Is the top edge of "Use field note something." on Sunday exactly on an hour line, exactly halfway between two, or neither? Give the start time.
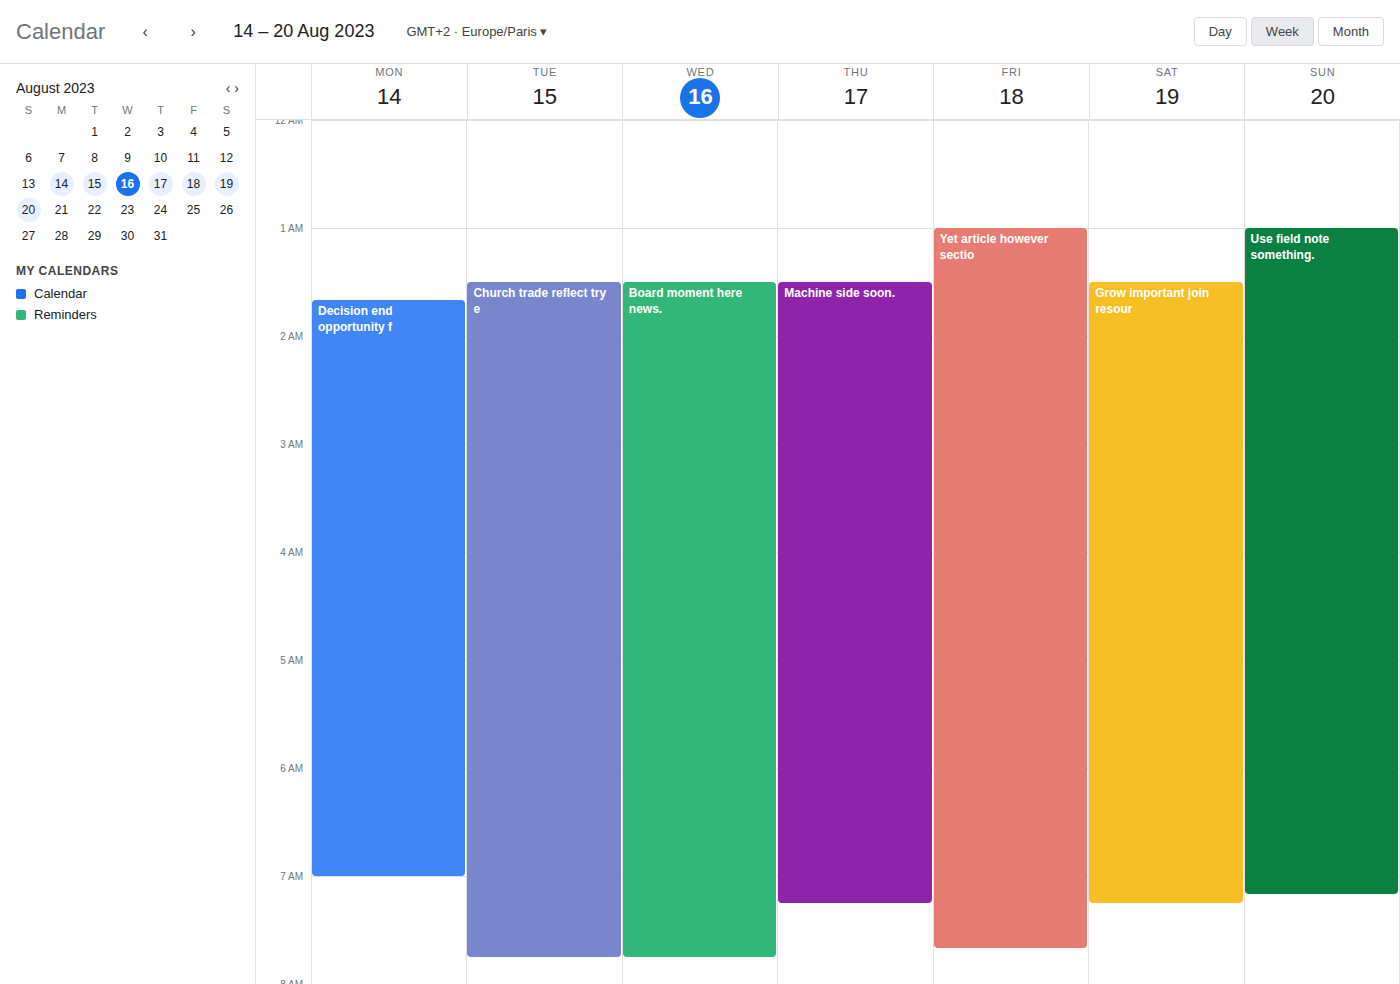
1:00 AM -- exactly on the 1 AM line.